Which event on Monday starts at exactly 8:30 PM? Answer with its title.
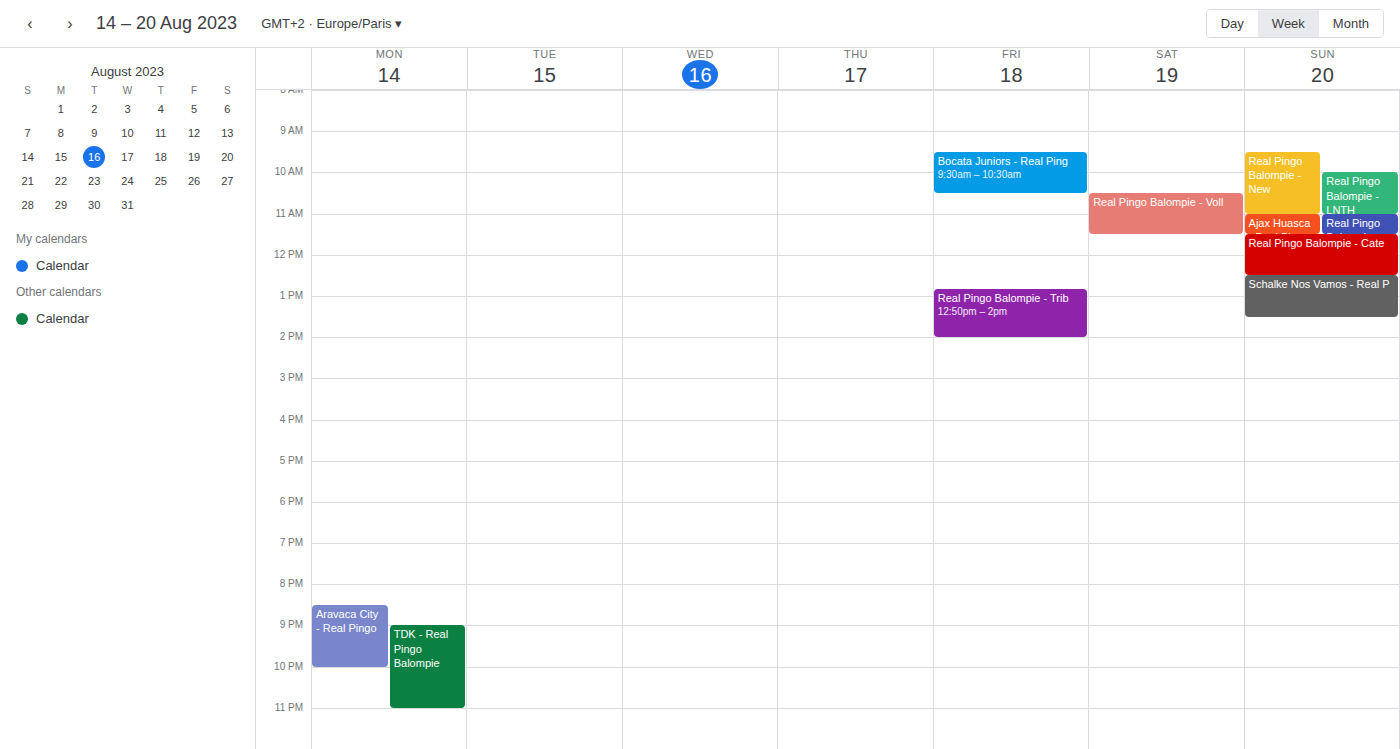
"Aravaca City - Real Pingo"